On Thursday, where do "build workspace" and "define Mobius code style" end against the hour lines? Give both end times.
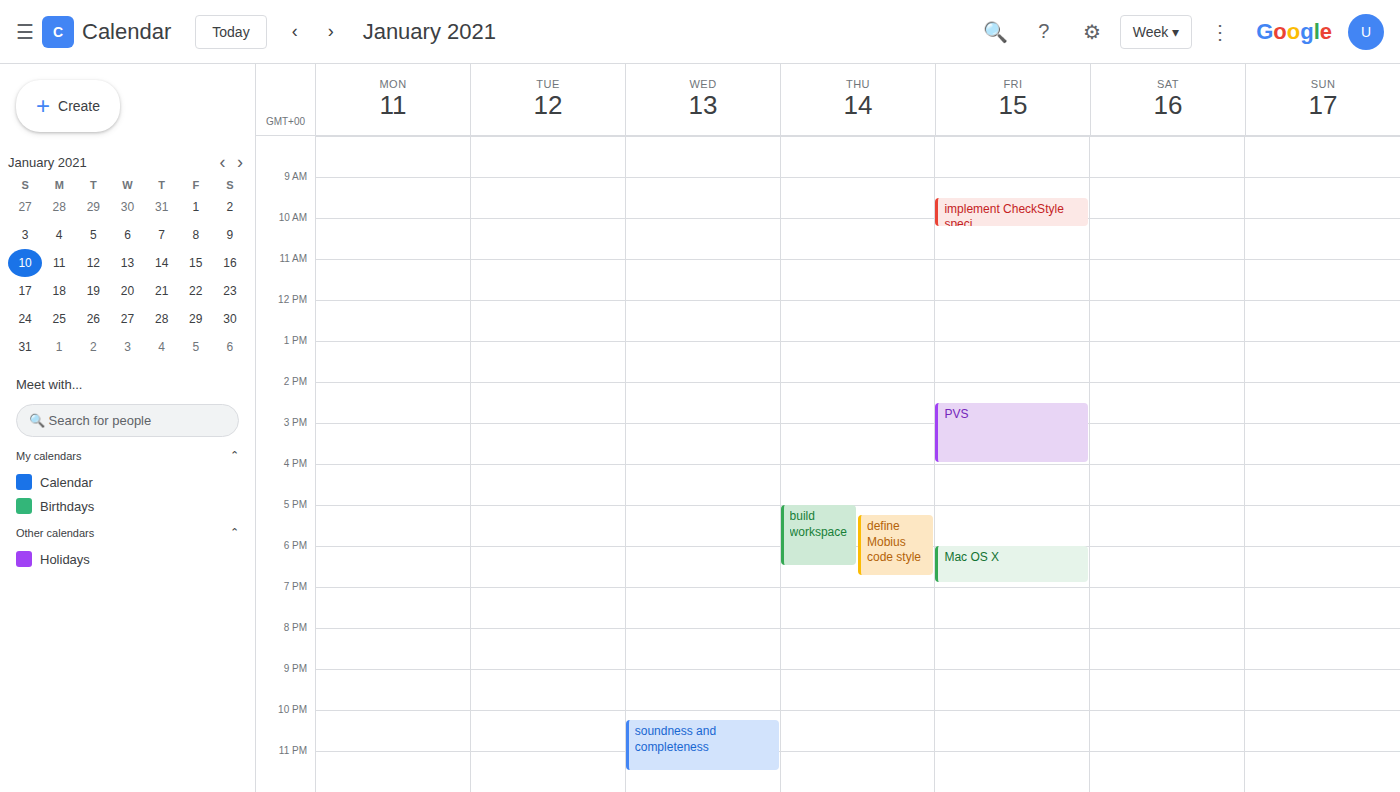
"build workspace": 6:30 PM, halfway between the 6 PM and 7 PM lines. "define Mobius code style": 6:45 PM, neither: three quarters of the way from the 6 PM line to the 7 PM line.